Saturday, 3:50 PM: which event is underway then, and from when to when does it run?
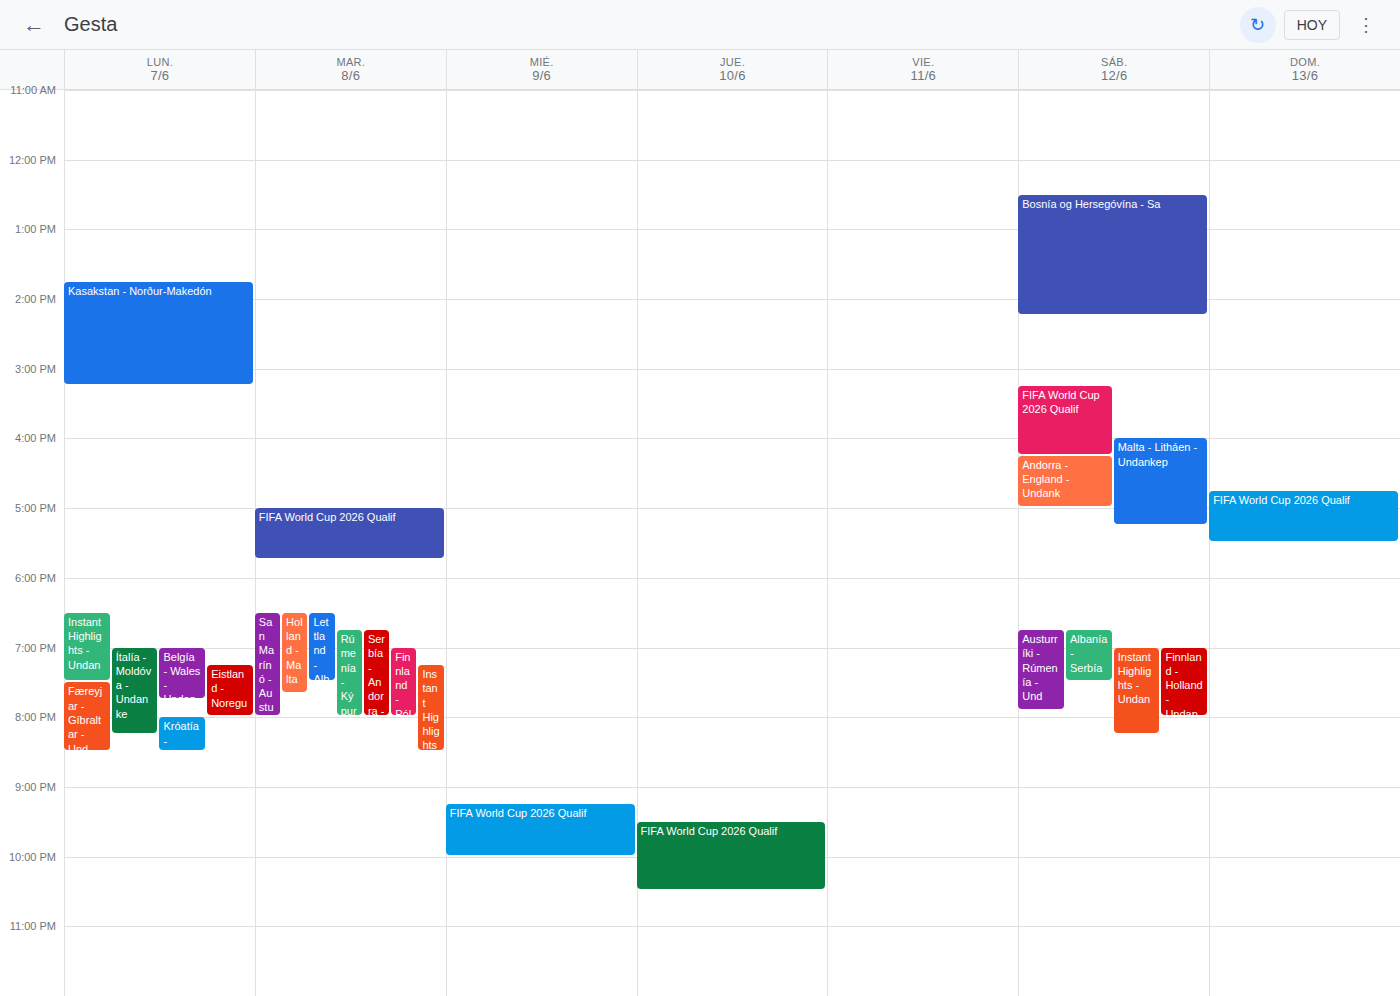
"FIFA World Cup 2026 Qualif", 3:15 PM to 4:15 PM